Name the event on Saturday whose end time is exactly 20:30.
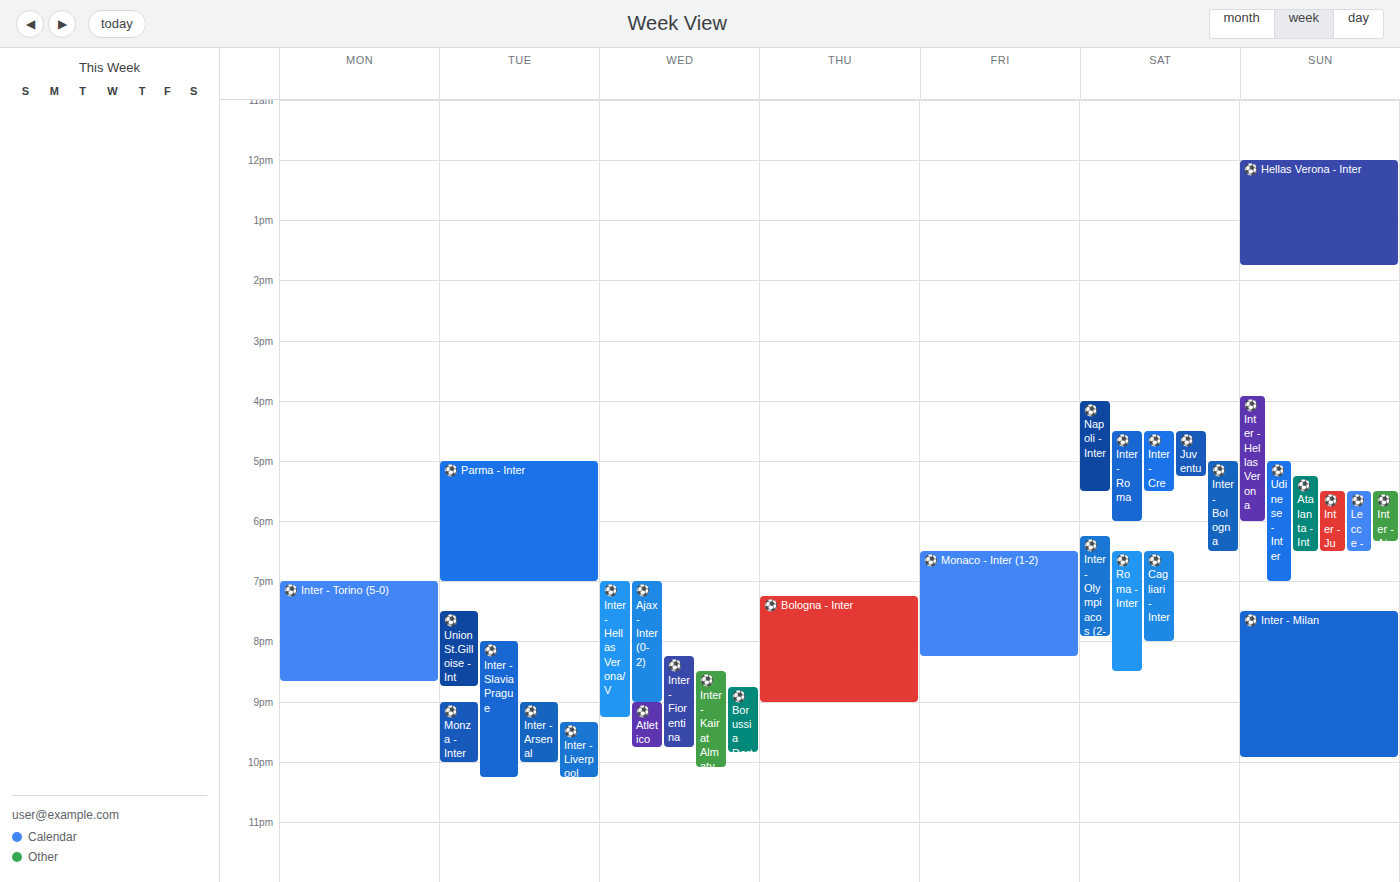
"⚽️ Roma - Inter"